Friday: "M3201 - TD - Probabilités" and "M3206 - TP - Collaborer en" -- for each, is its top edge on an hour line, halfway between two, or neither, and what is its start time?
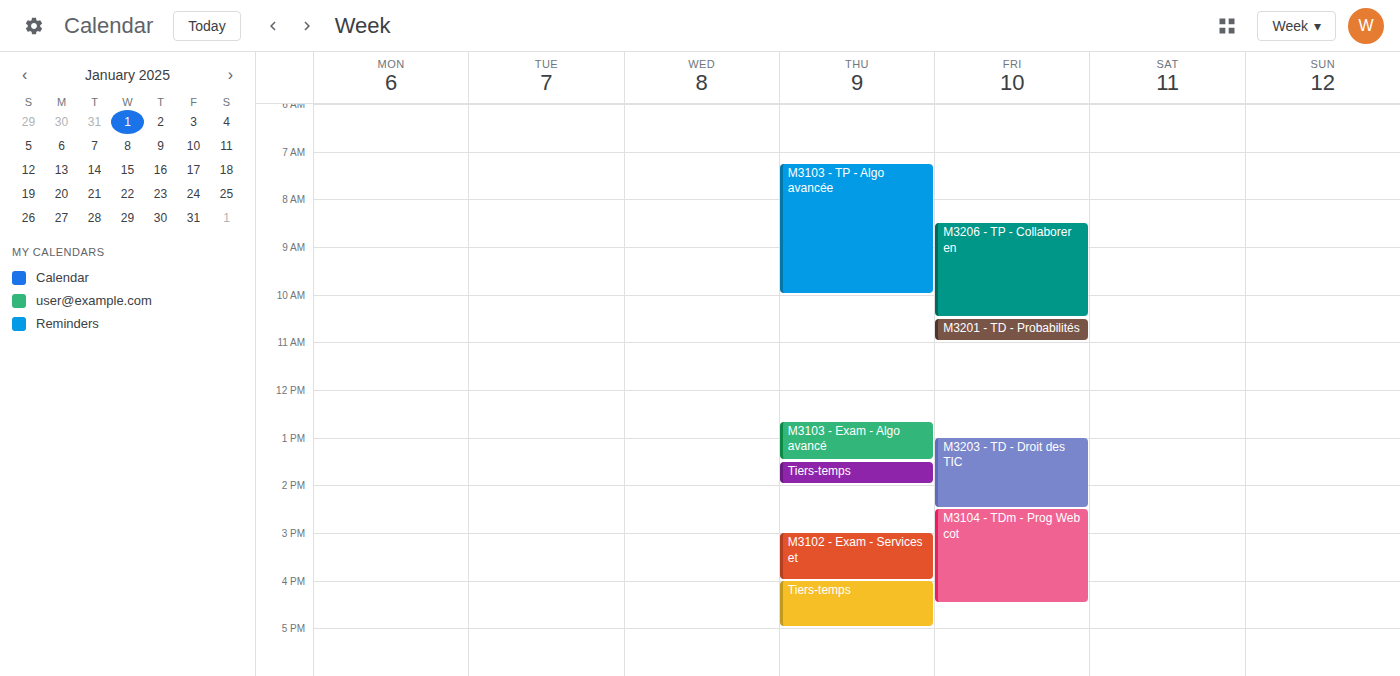
"M3201 - TD - Probabilités": 10:30 AM, halfway between the 10 AM and 11 AM lines. "M3206 - TP - Collaborer en": 8:30 AM, halfway between the 8 AM and 9 AM lines.